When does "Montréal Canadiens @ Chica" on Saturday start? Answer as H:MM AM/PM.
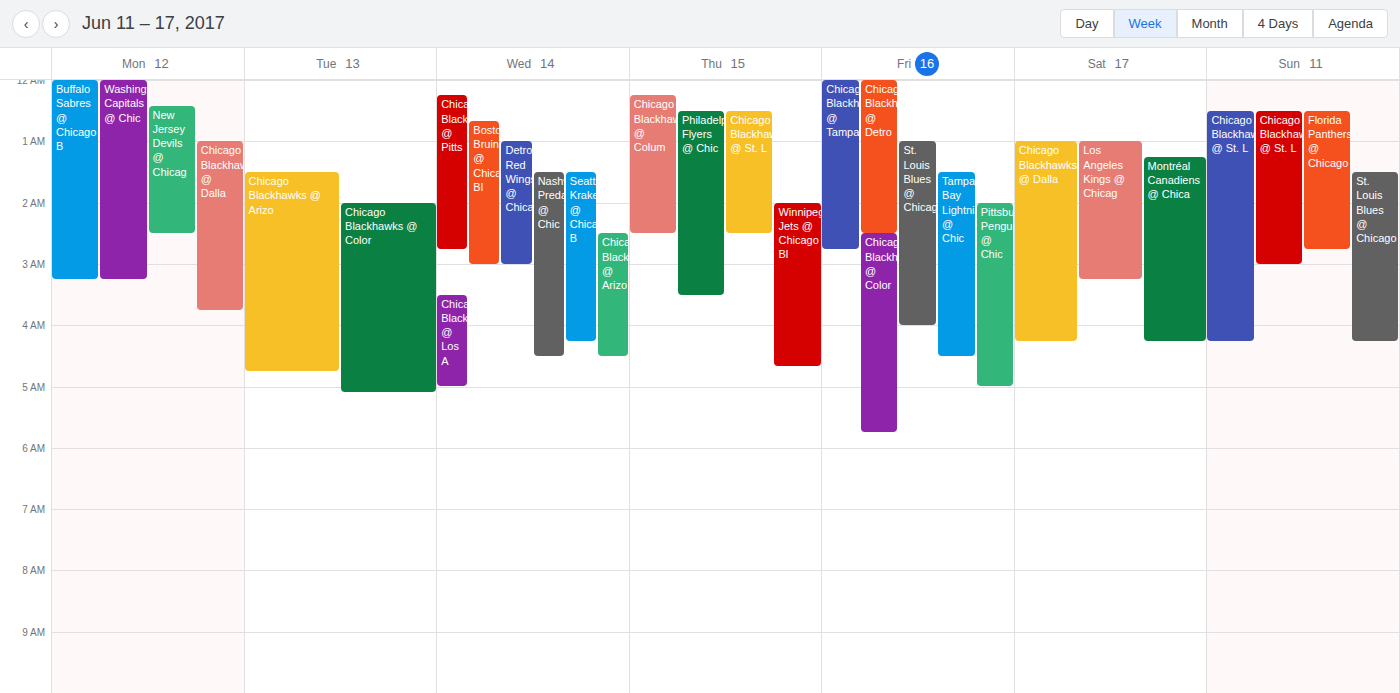
1:15 AM